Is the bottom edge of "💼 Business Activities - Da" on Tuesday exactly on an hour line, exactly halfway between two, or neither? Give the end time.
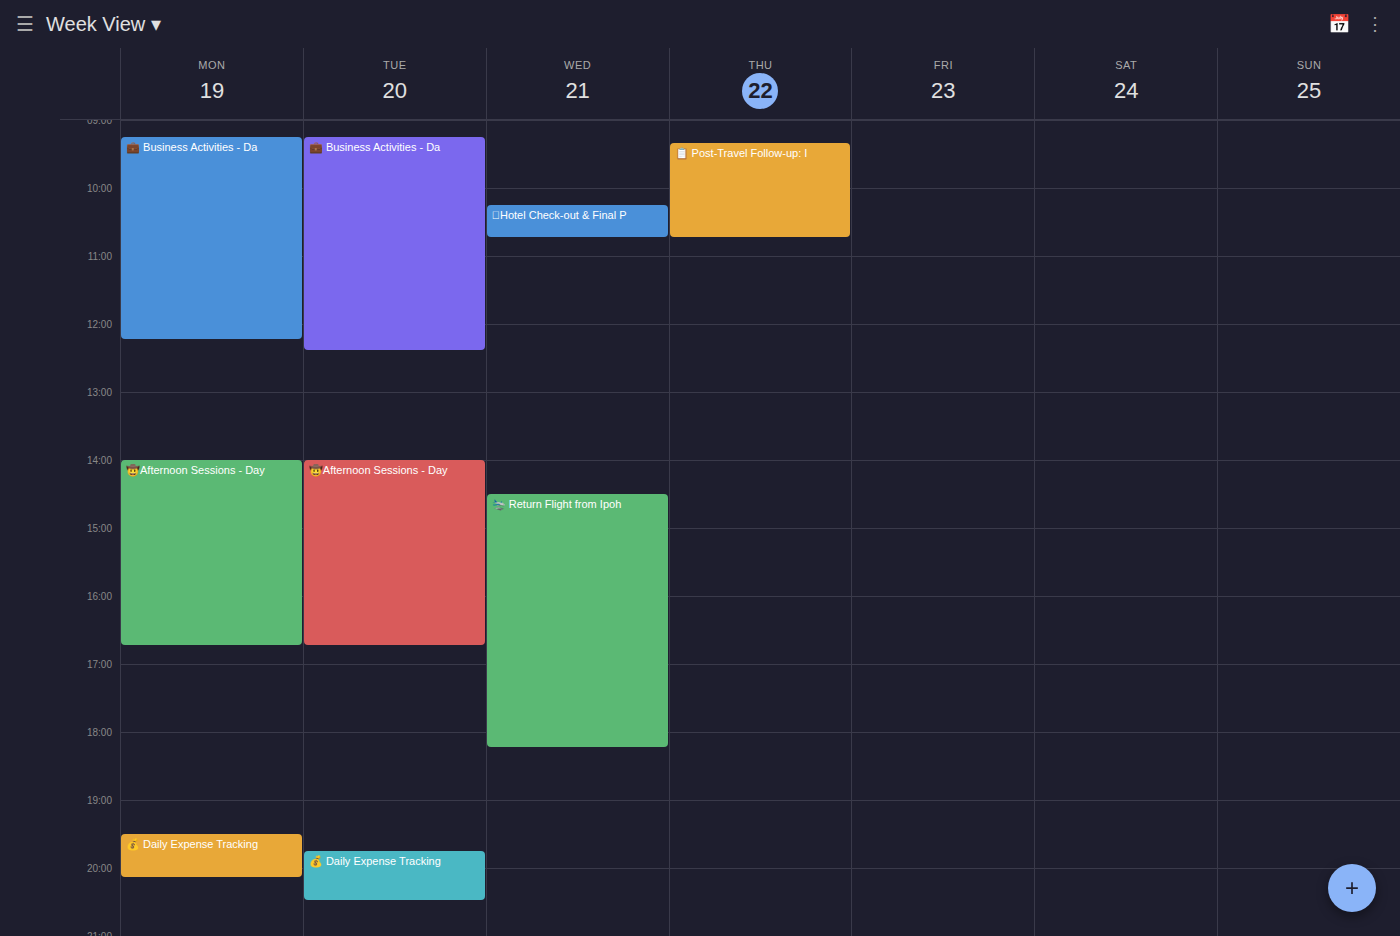
12:25 PM -- neither: 25 minutes below the 12 PM line and 35 minutes above the 1 PM line.